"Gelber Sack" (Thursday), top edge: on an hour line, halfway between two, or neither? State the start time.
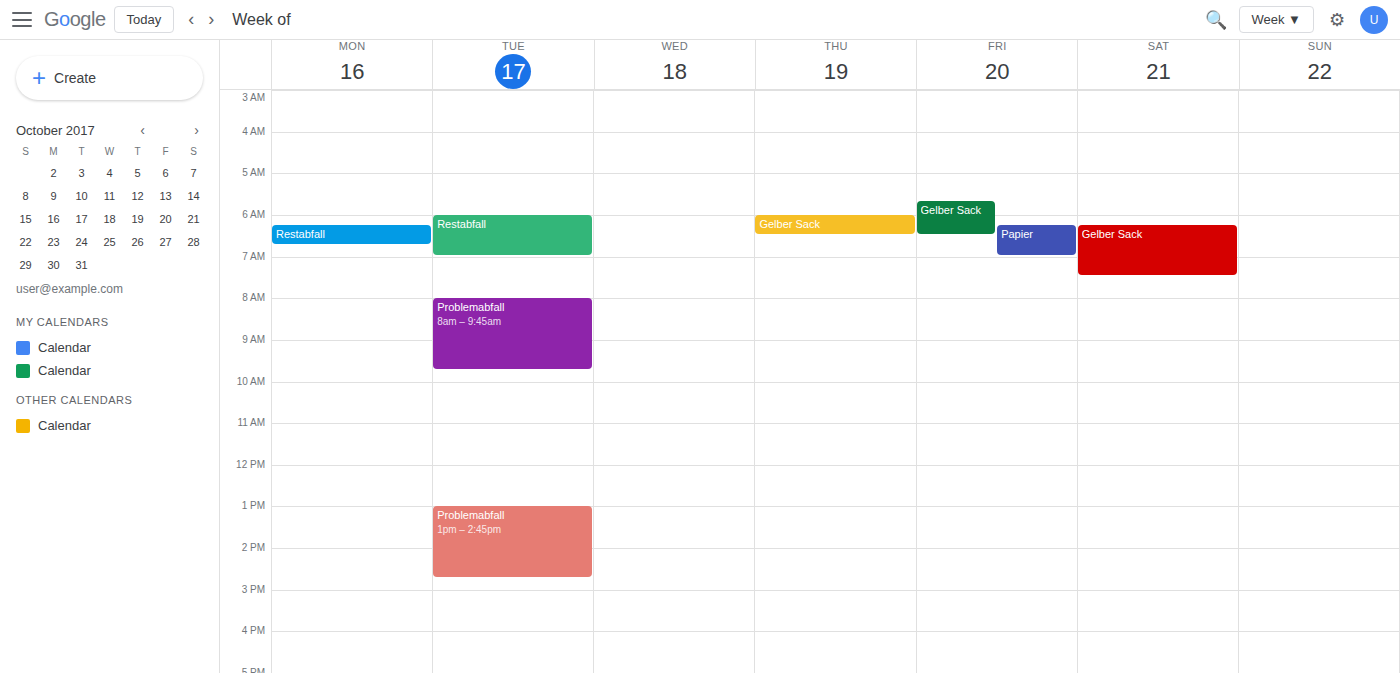
06:00 -- exactly on the 06:00 line.